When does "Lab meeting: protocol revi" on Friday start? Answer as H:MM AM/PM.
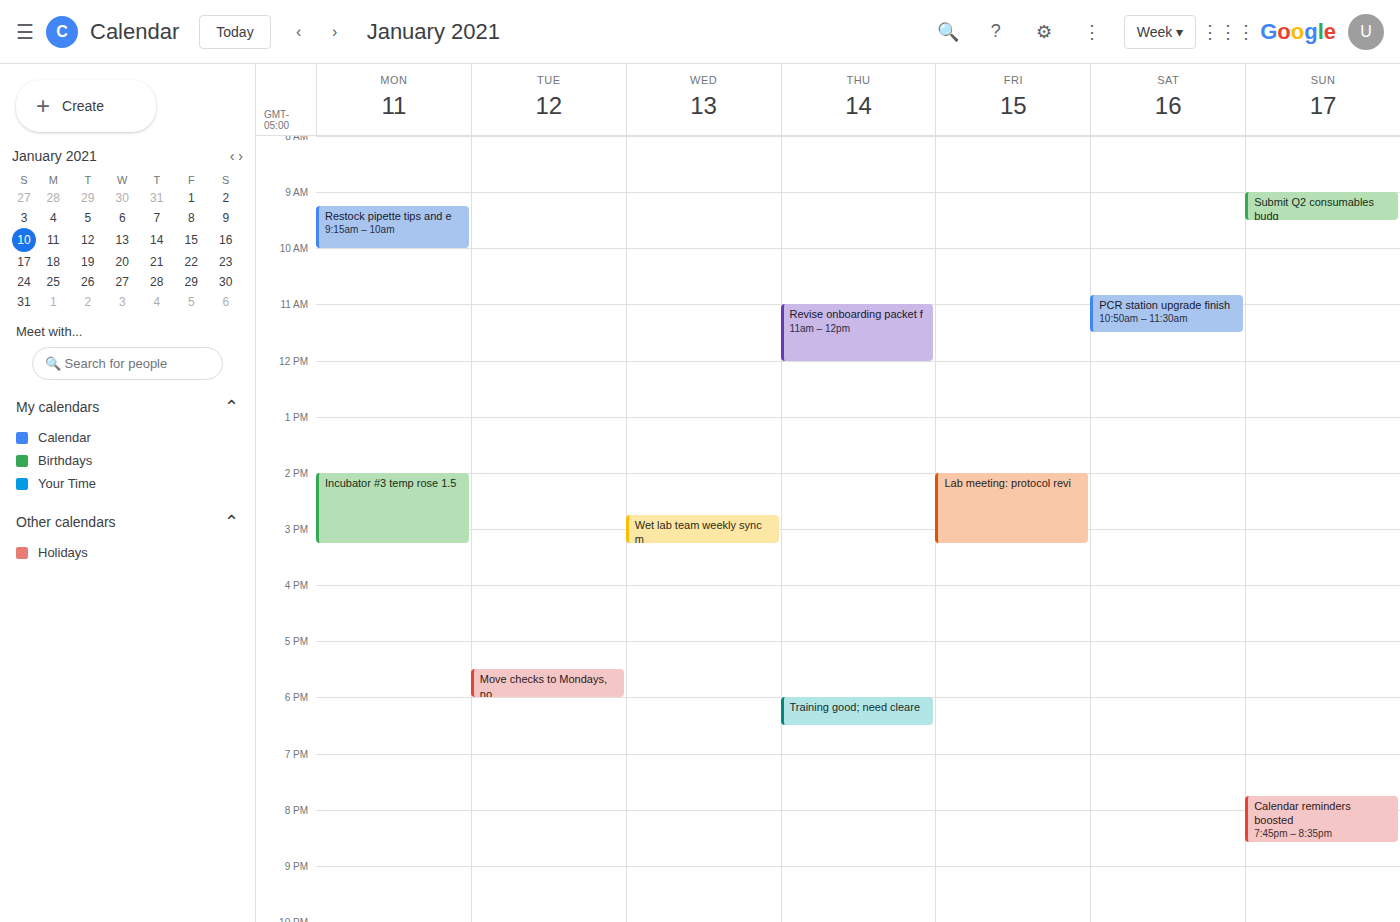
2:00 PM